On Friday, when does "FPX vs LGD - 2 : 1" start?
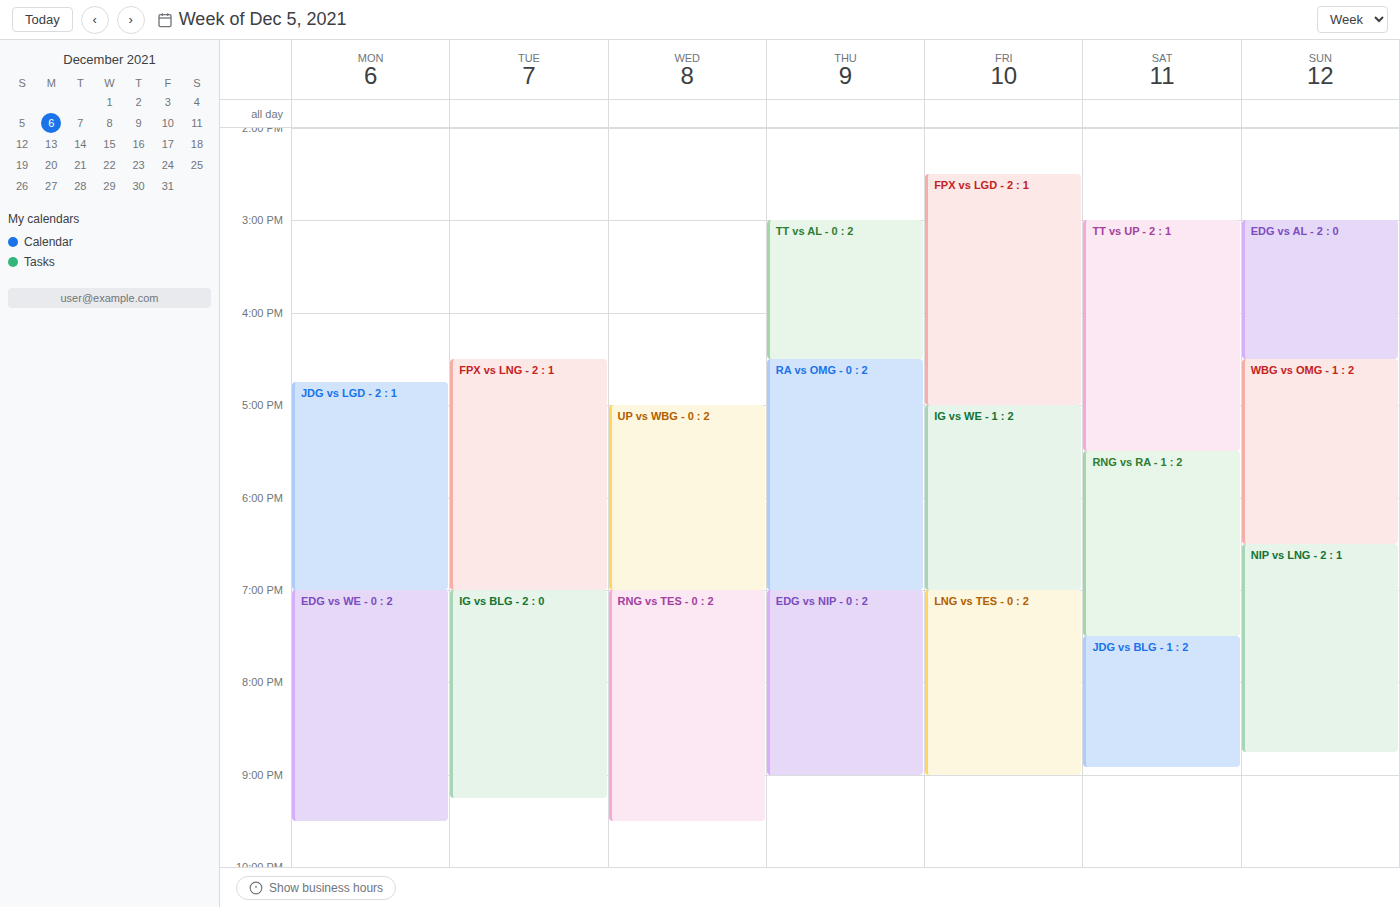
2:30 PM